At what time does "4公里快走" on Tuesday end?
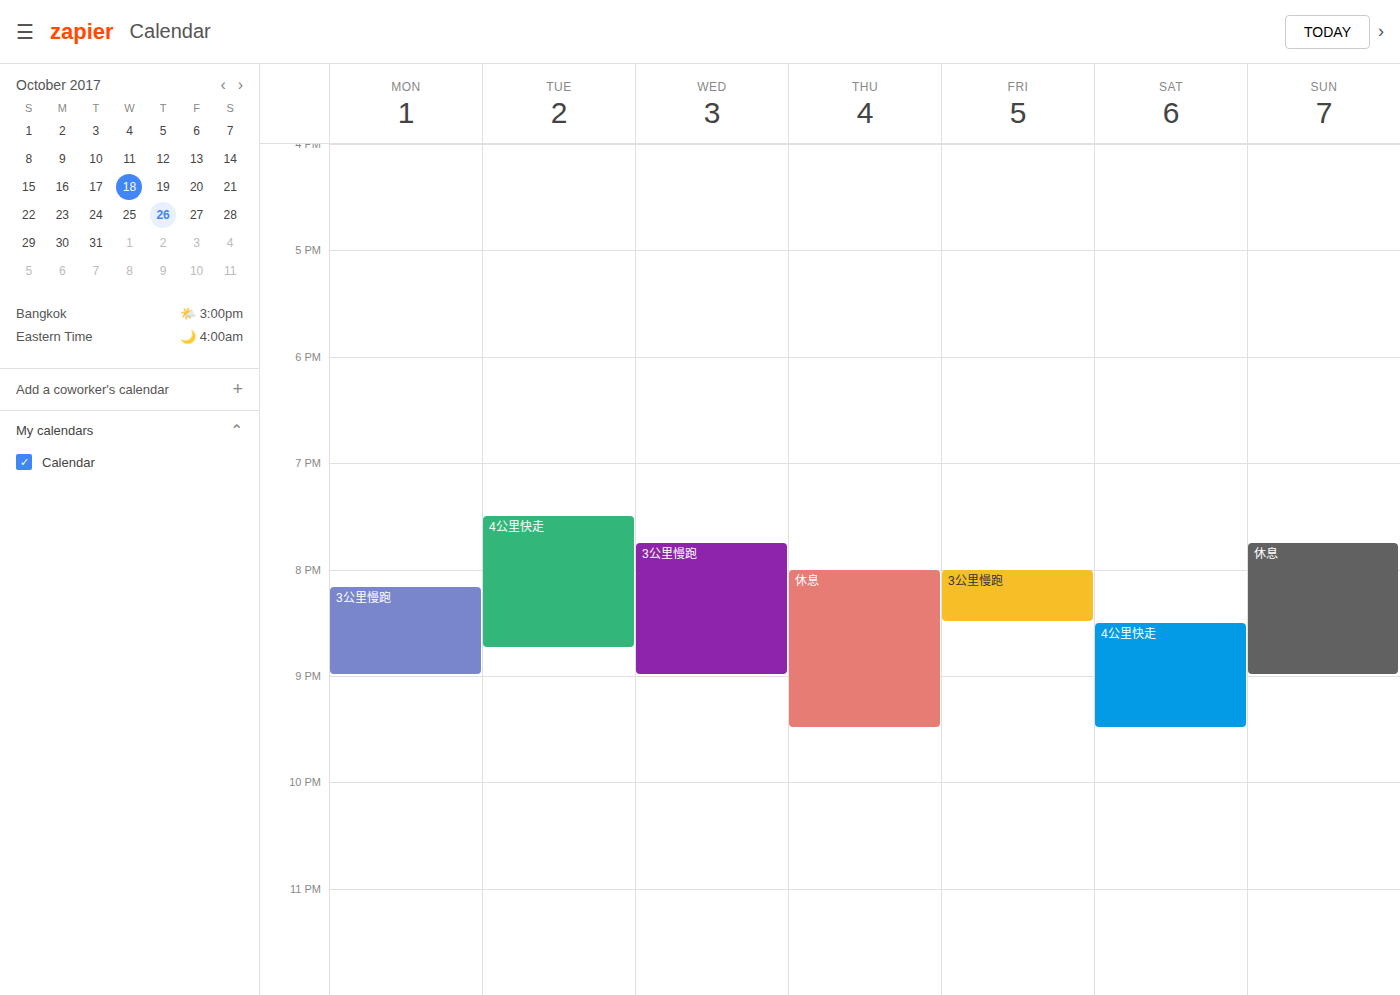
8:45 PM